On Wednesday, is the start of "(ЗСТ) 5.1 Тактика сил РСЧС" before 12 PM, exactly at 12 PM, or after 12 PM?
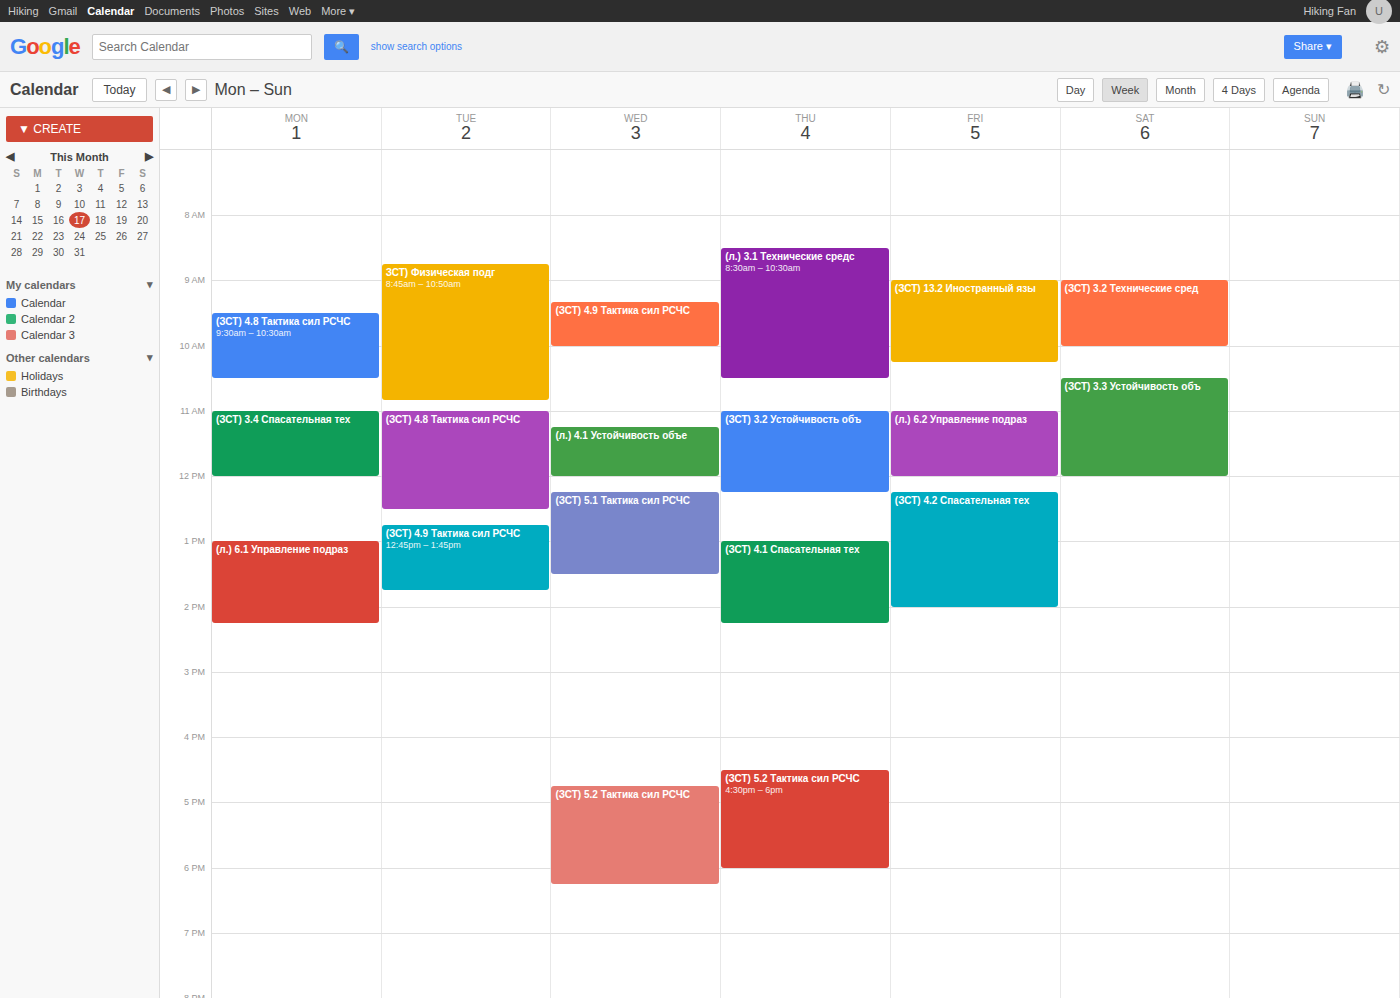
12:15 PM -- after 12 PM, 15 minutes below the 12 PM line.